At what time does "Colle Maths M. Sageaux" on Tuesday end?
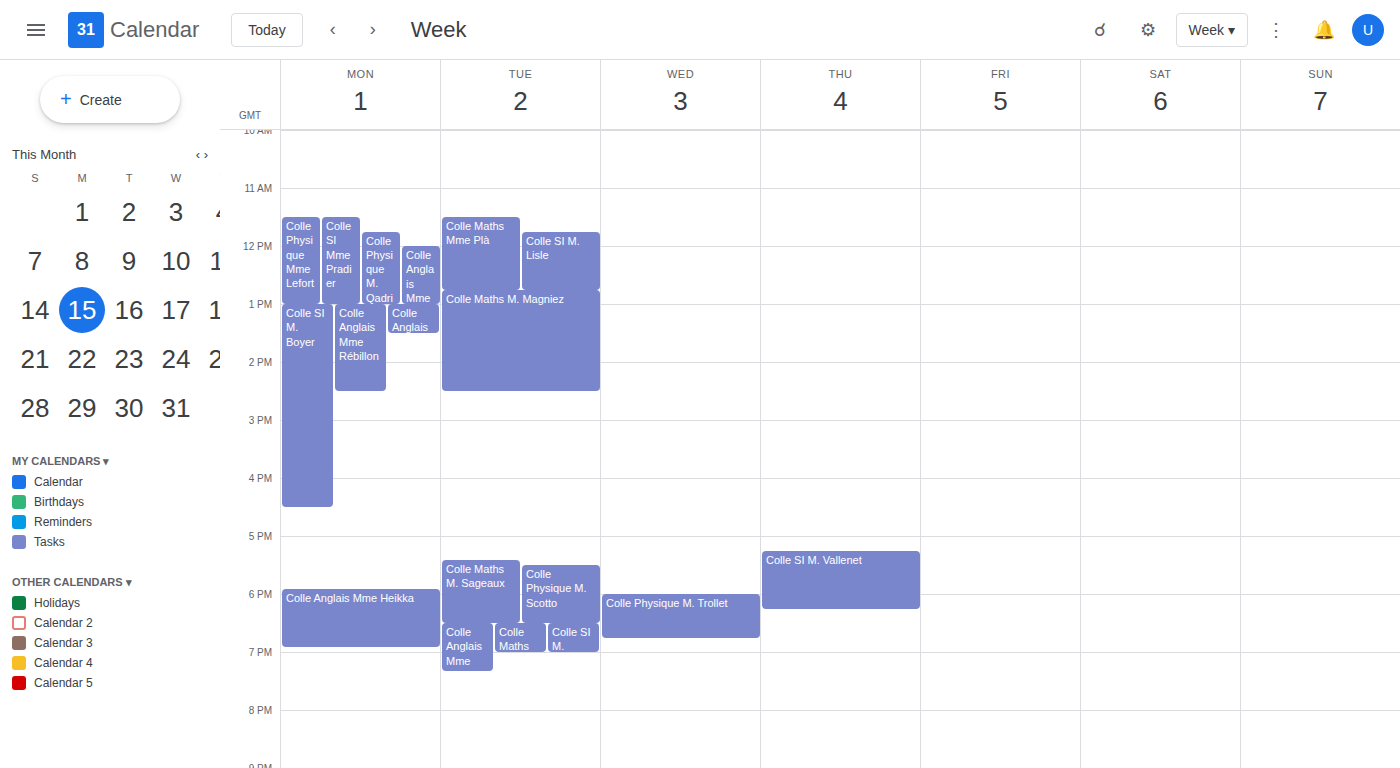
6:30 PM